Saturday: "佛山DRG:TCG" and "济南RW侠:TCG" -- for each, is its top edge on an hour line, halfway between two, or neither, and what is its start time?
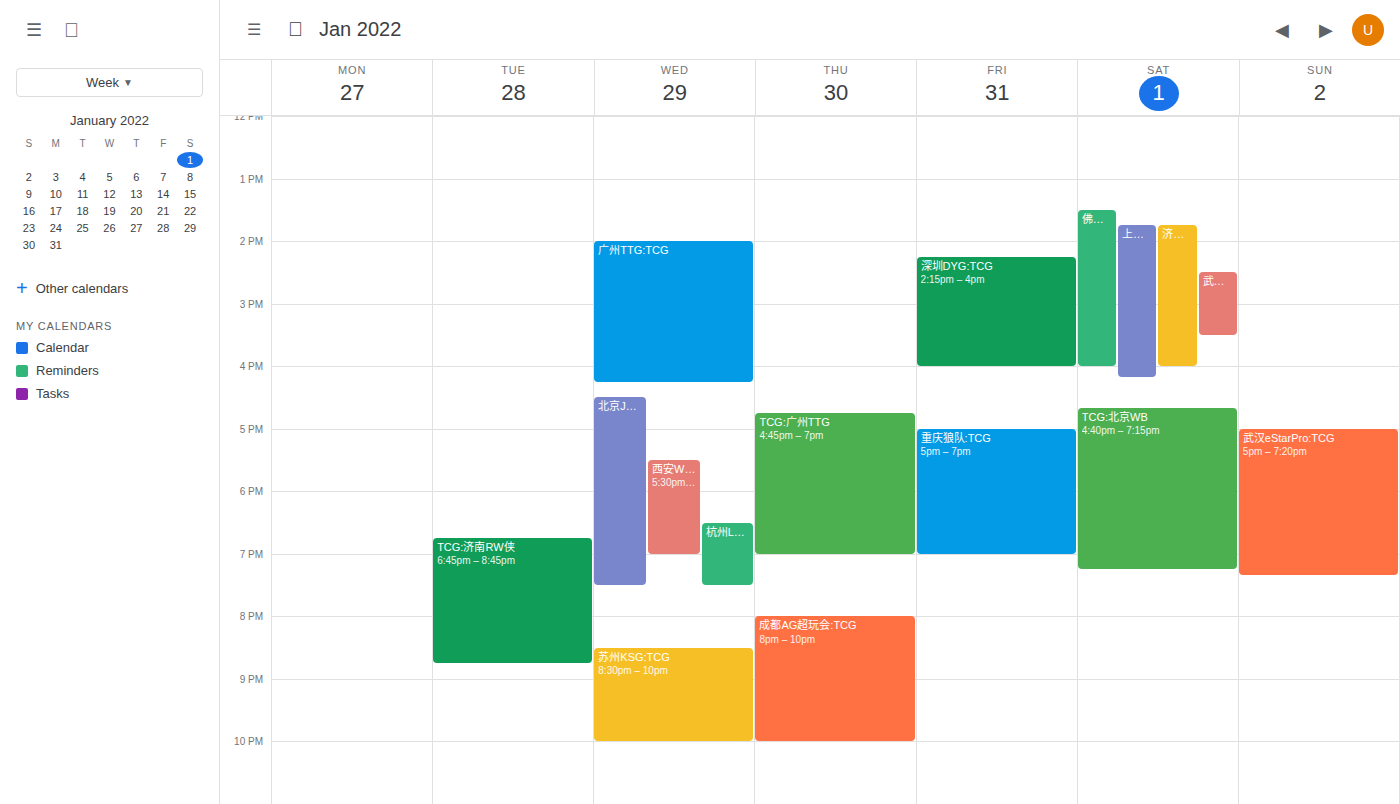
"佛山DRG:TCG": 1:30 PM, halfway between the 1 PM and 2 PM lines. "济南RW侠:TCG": 1:45 PM, neither: three quarters of the way from the 1 PM line to the 2 PM line.